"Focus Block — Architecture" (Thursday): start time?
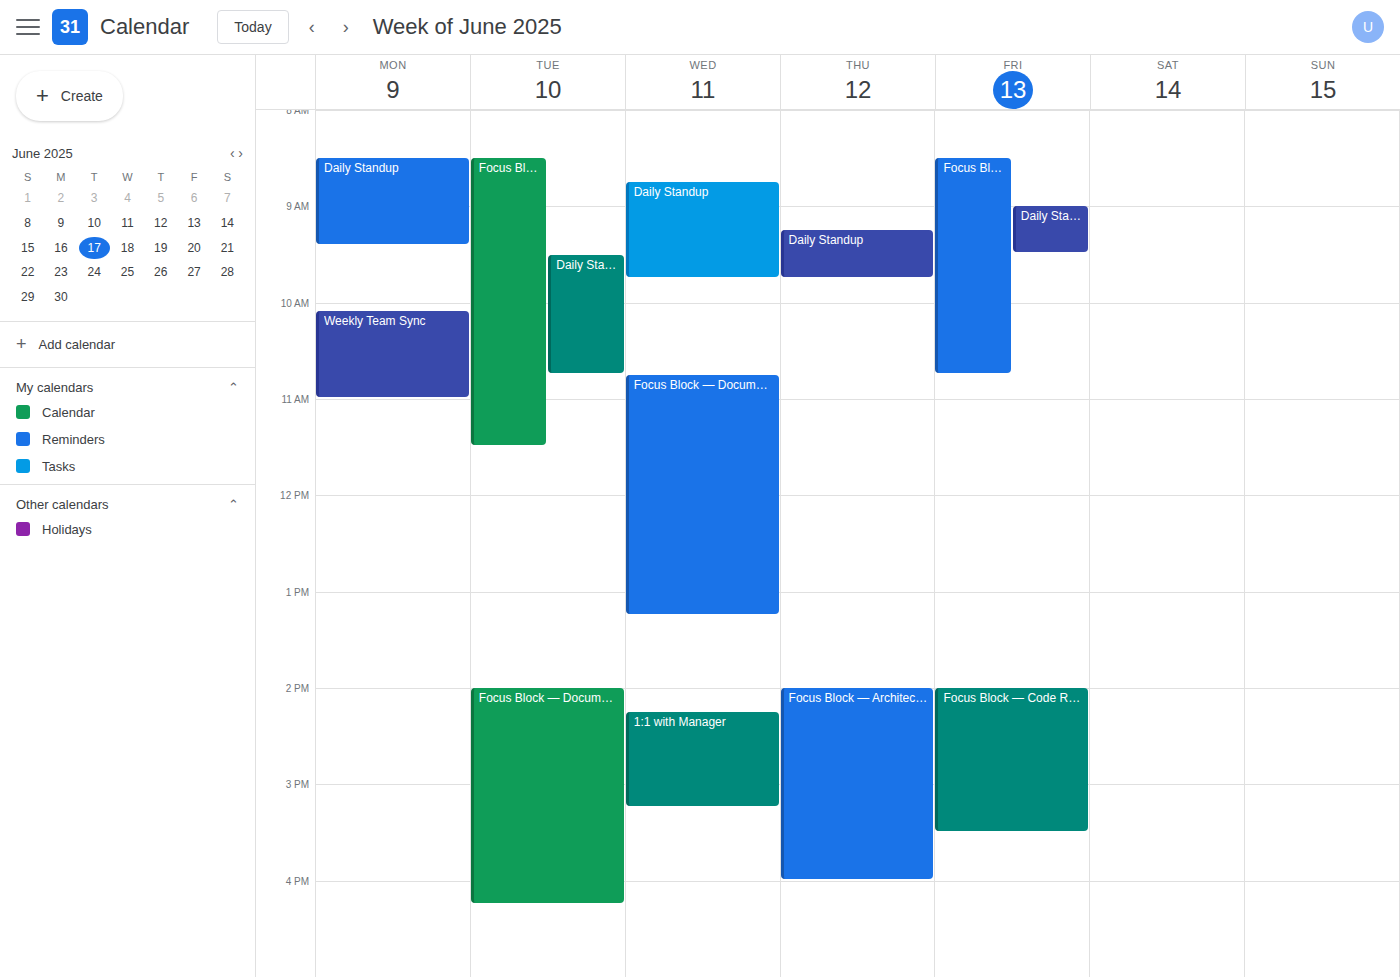
2:00 PM